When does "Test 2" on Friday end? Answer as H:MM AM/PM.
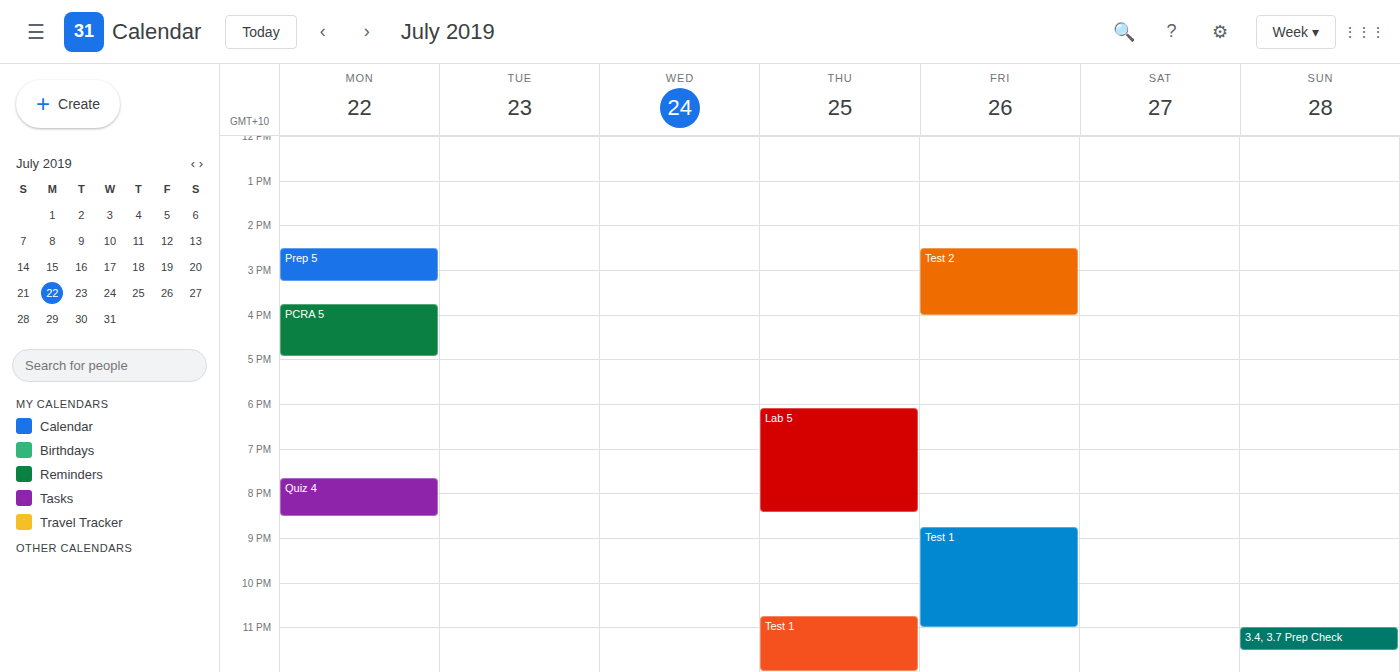
4:00 PM